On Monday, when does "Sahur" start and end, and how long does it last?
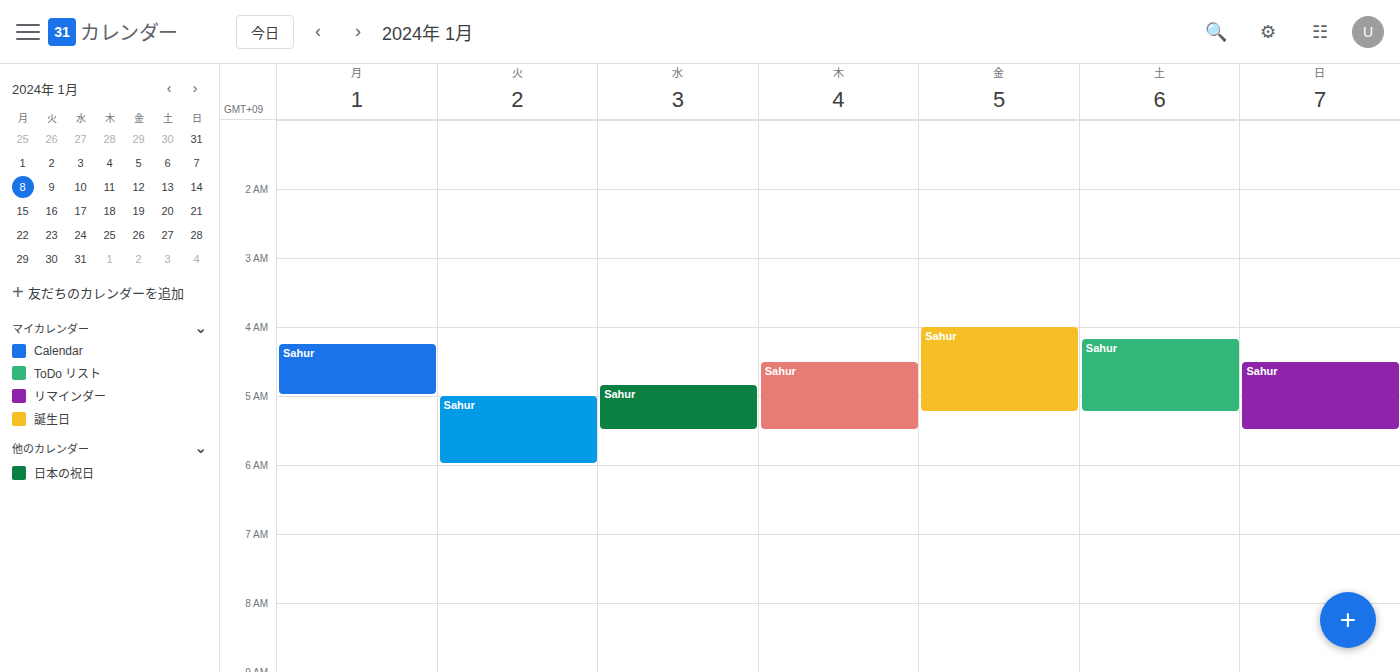
4:15 AM to 5:00 AM, 45 minutes